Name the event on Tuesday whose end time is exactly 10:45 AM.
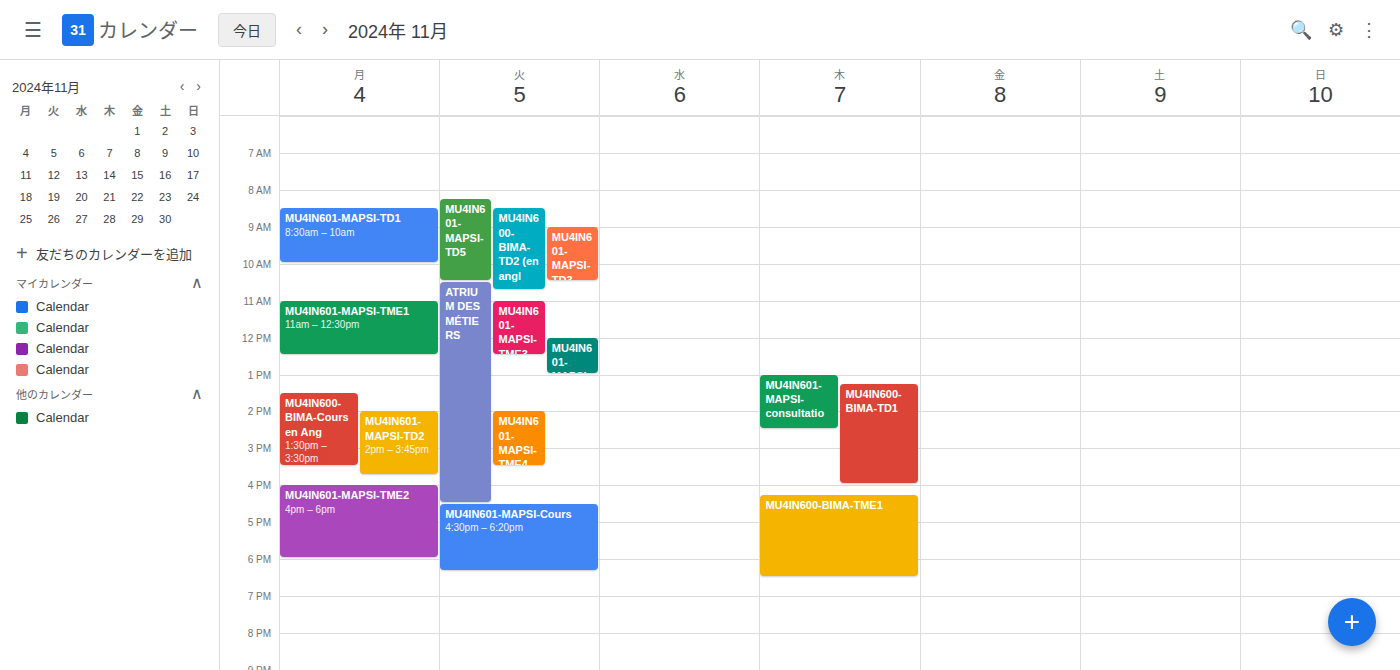
"MU4IN600-BIMA-TD2 (en angl"